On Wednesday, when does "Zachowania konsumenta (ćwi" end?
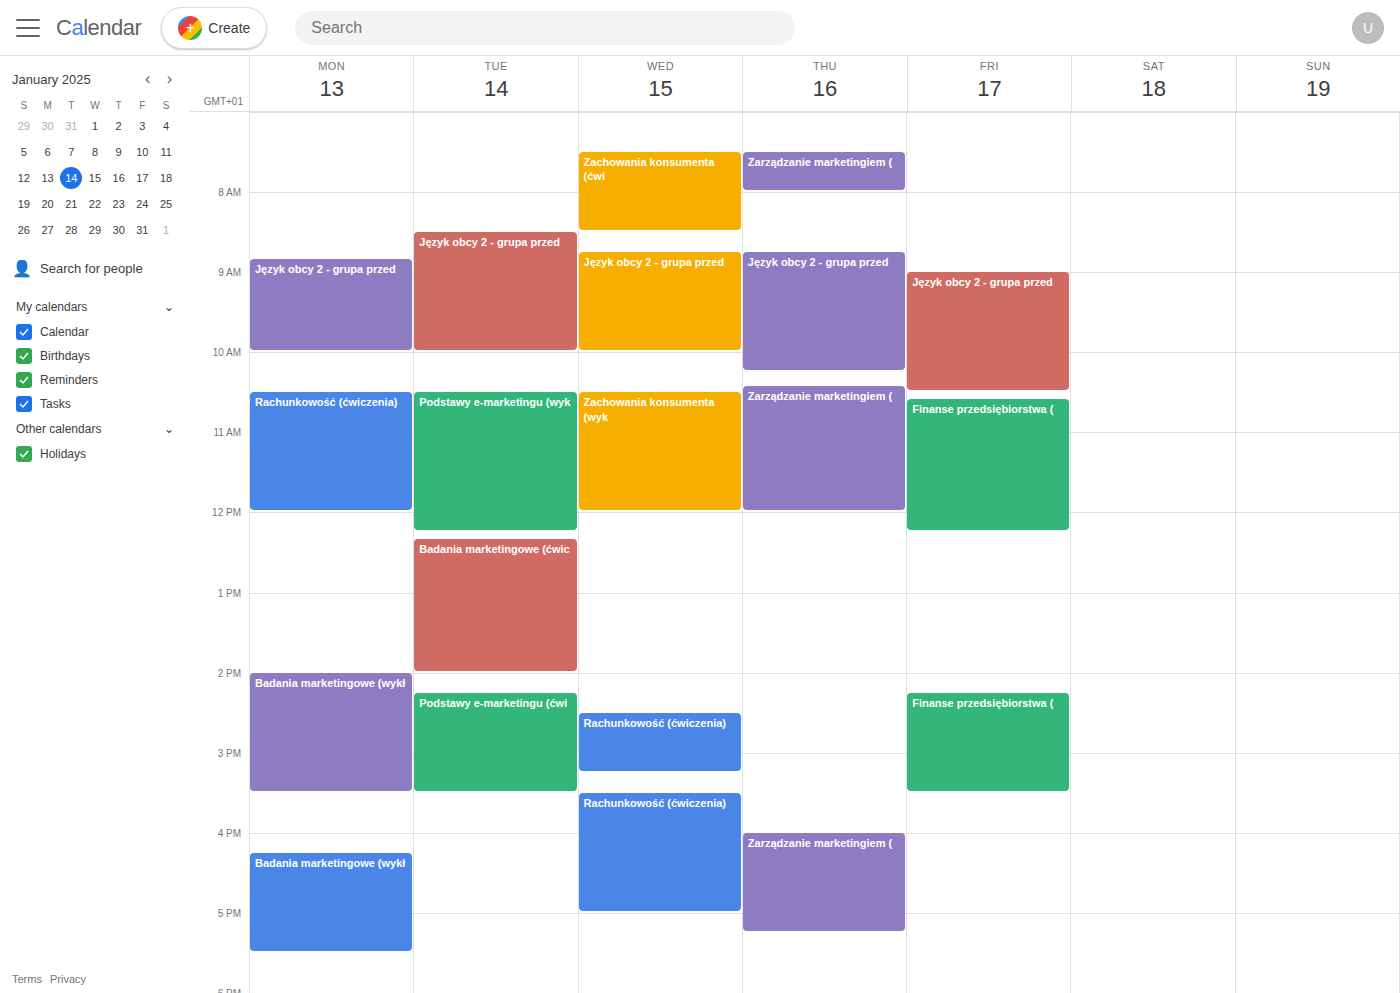
8:30 AM